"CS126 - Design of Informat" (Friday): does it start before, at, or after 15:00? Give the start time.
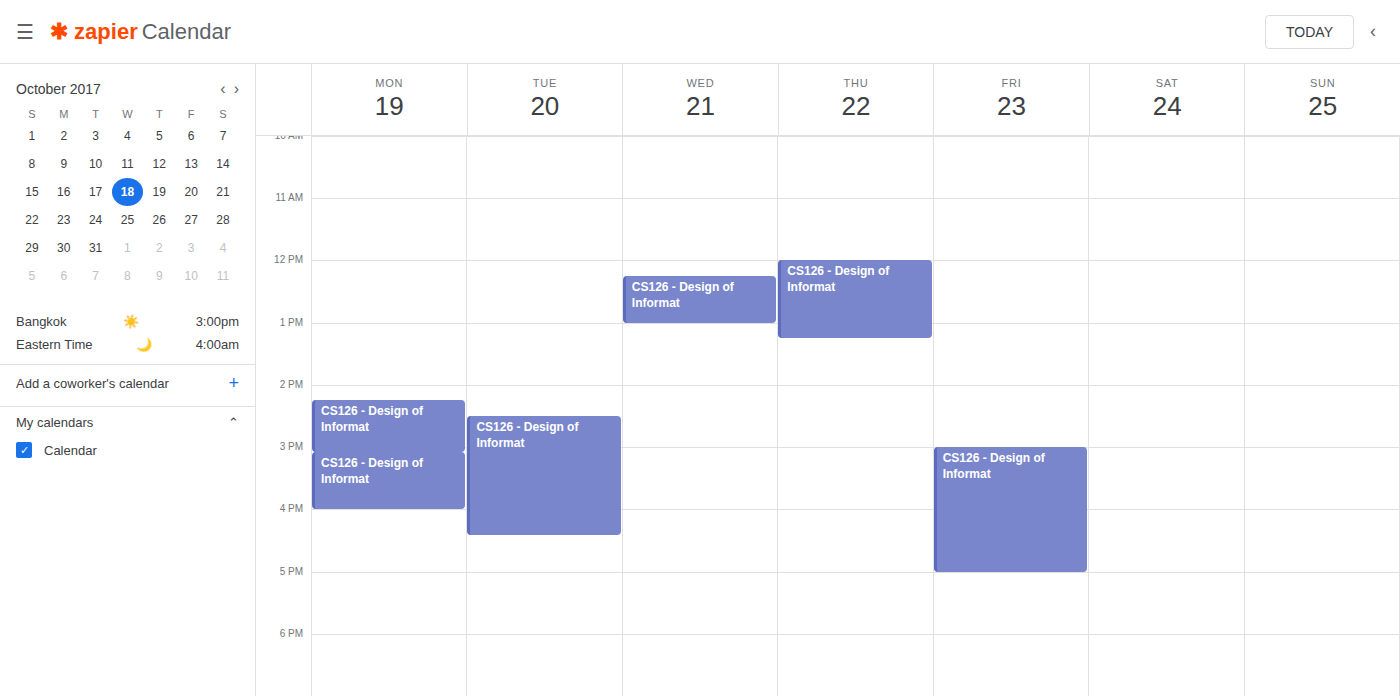
15:00 -- exactly at 15:00, on the 15:00 line.